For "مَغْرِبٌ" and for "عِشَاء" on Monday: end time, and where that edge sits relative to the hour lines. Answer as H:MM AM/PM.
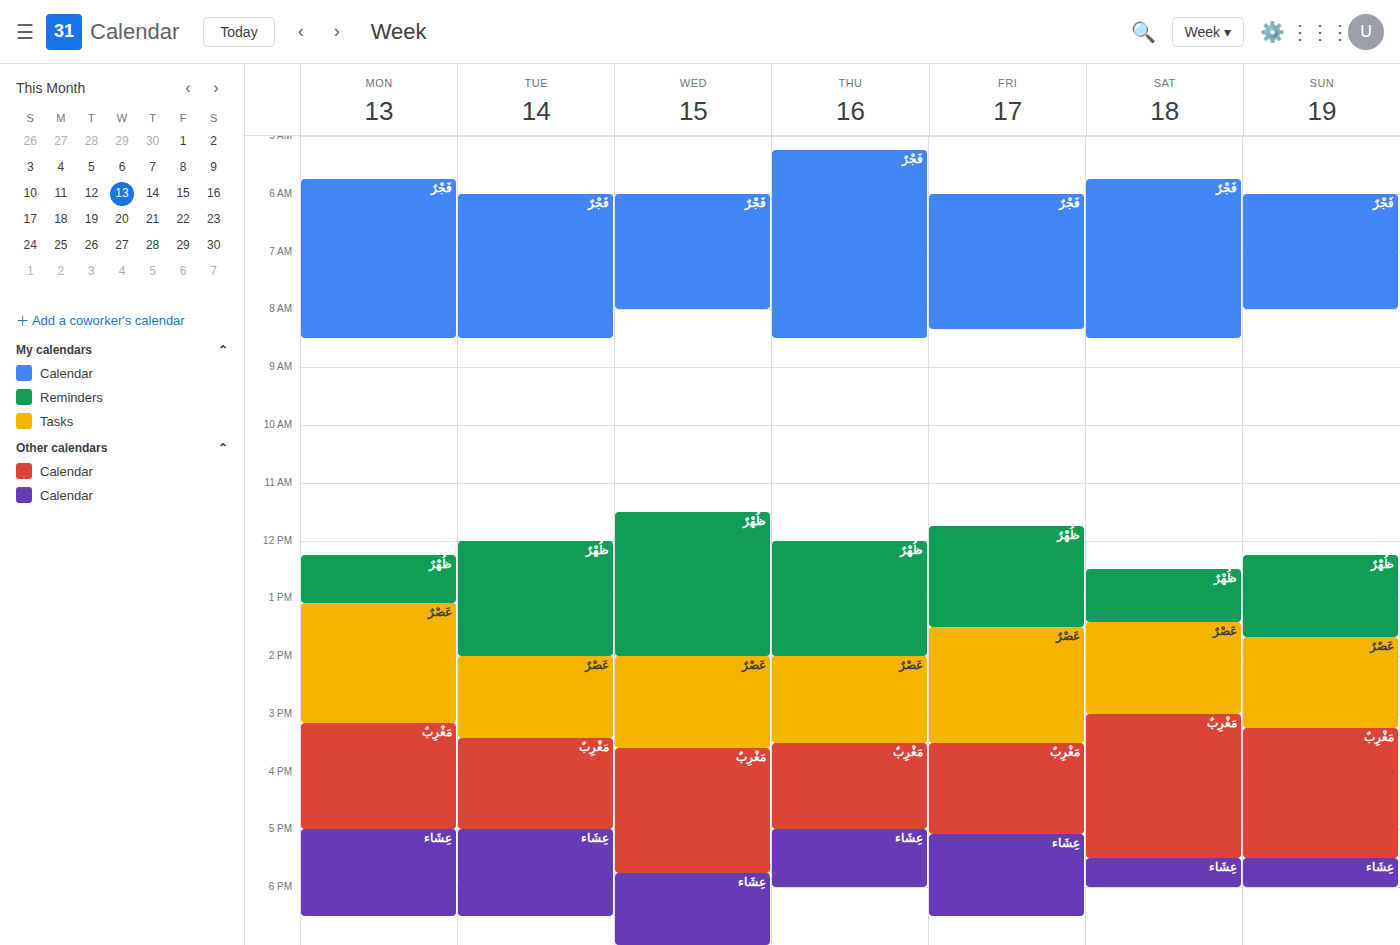
"مَغْرِبٌ": 5:00 PM, exactly on the 5 PM line. "عِشَاء": 6:30 PM, halfway between the 6 PM and 7 PM lines.